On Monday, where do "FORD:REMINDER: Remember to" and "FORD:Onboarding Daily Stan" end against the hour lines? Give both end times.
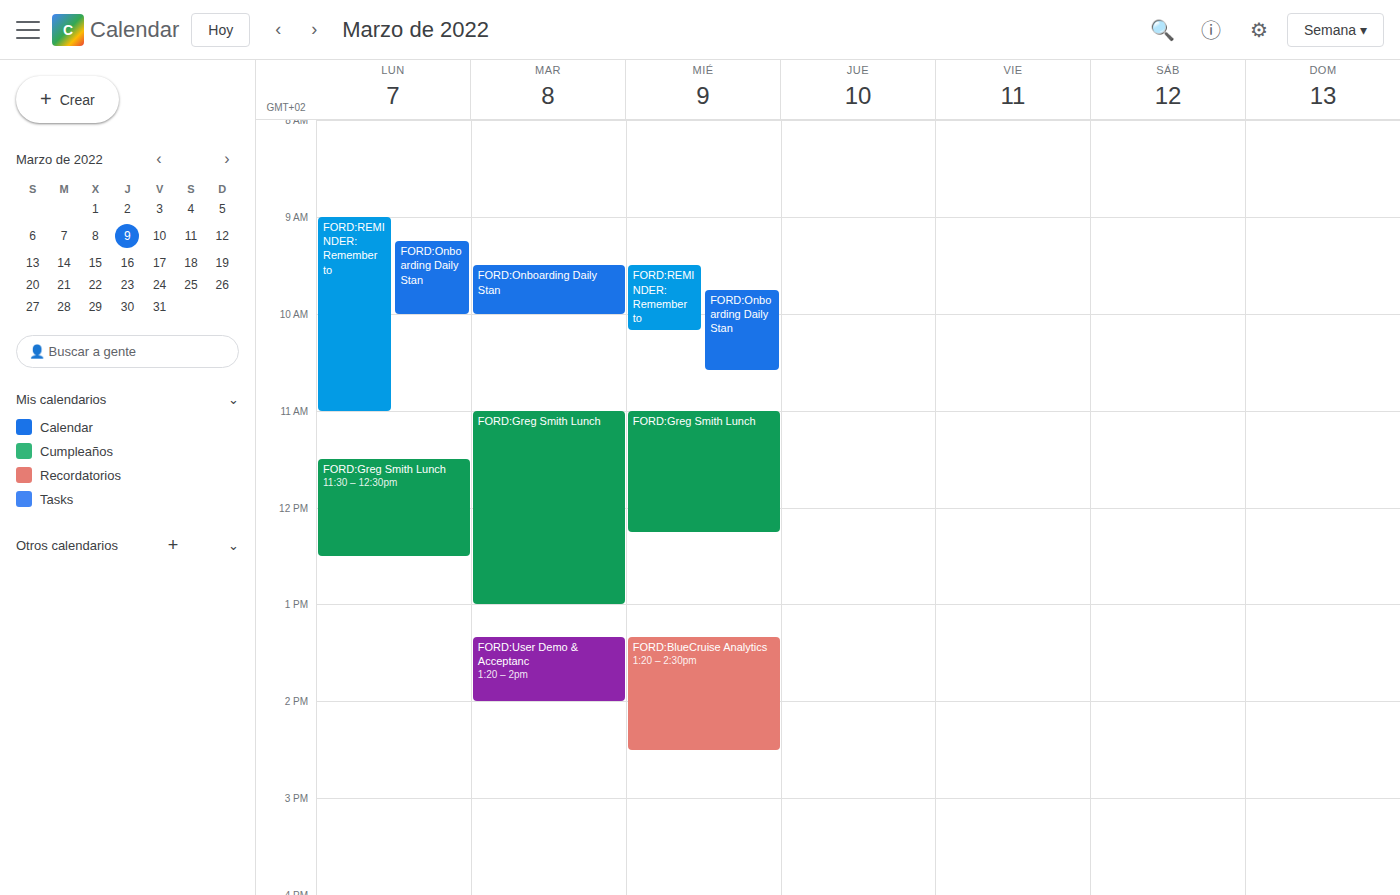
"FORD:REMINDER: Remember to": 11:00 AM, exactly on the 11 AM line. "FORD:Onboarding Daily Stan": 10:00 AM, exactly on the 10 AM line.